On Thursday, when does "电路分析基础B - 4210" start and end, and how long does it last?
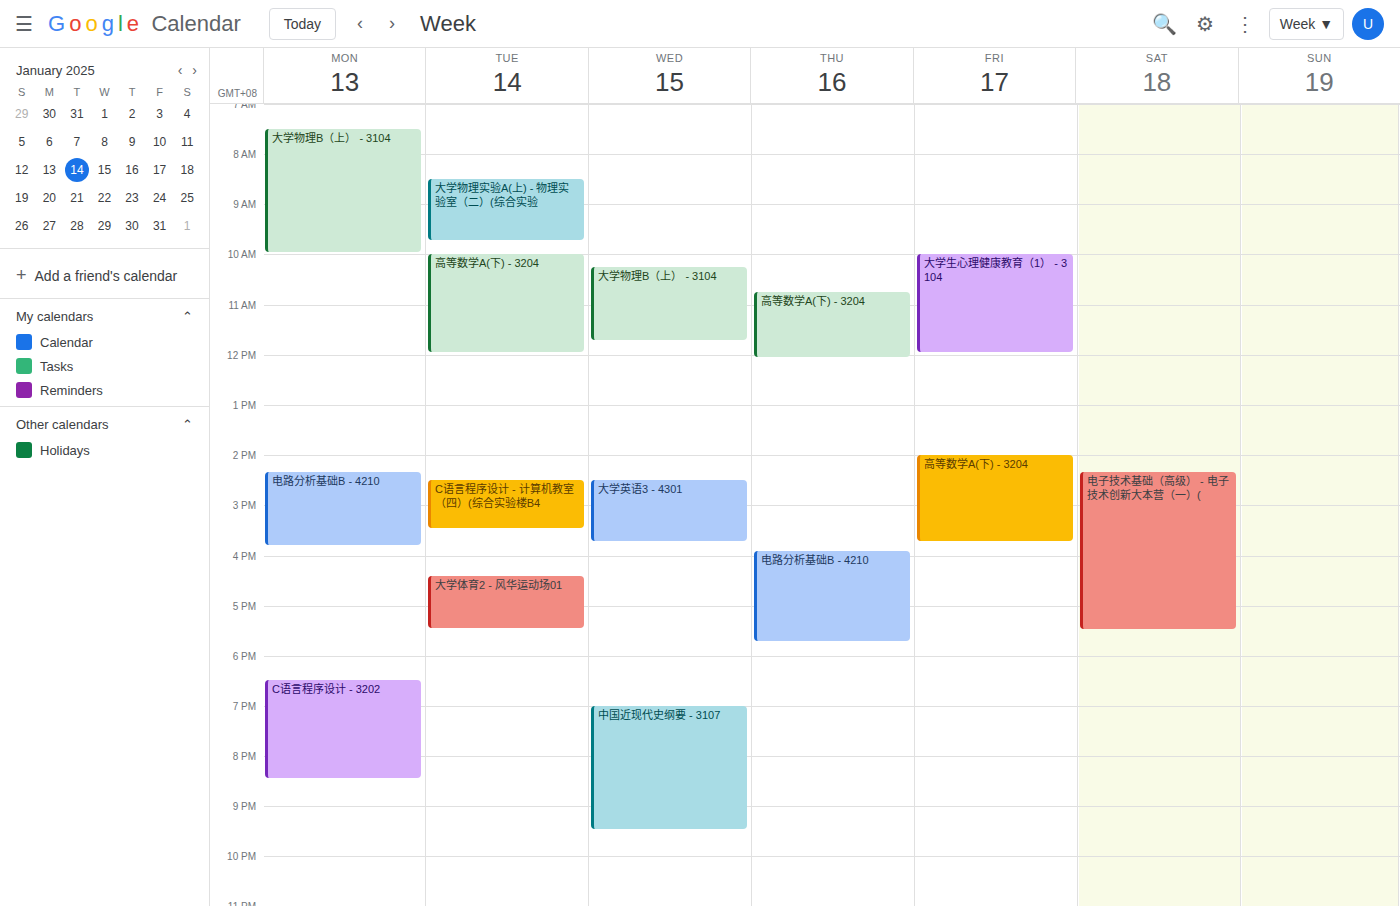
3:55 PM to 5:45 PM, 1 hour 50 minutes